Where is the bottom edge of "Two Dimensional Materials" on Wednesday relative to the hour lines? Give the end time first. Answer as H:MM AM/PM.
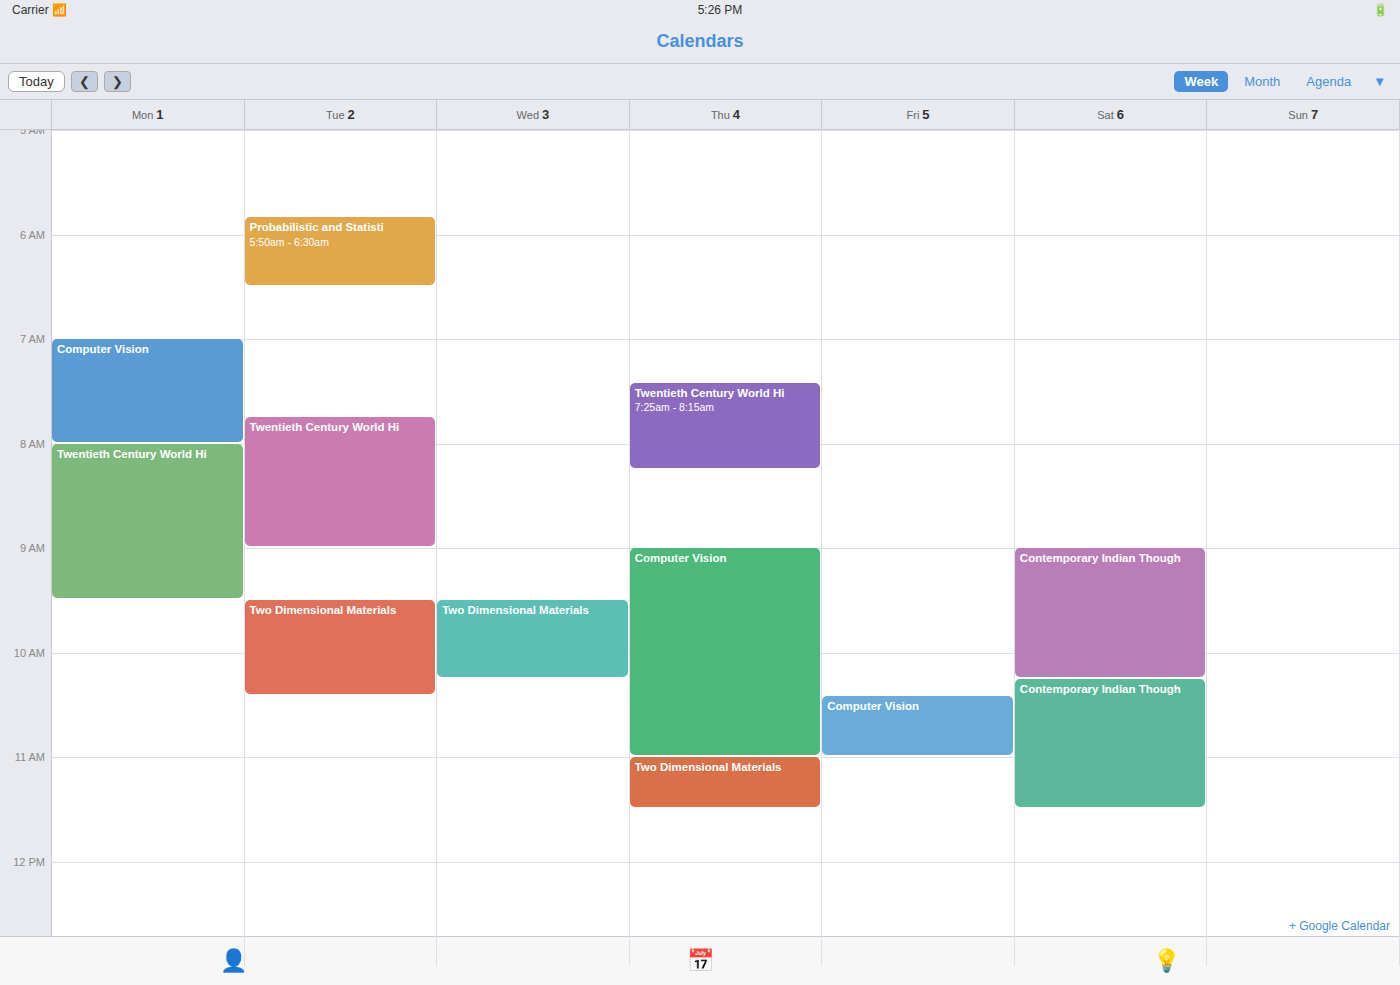
10:15 AM -- neither: a quarter of the way from the 10 AM line to the 11 AM line.